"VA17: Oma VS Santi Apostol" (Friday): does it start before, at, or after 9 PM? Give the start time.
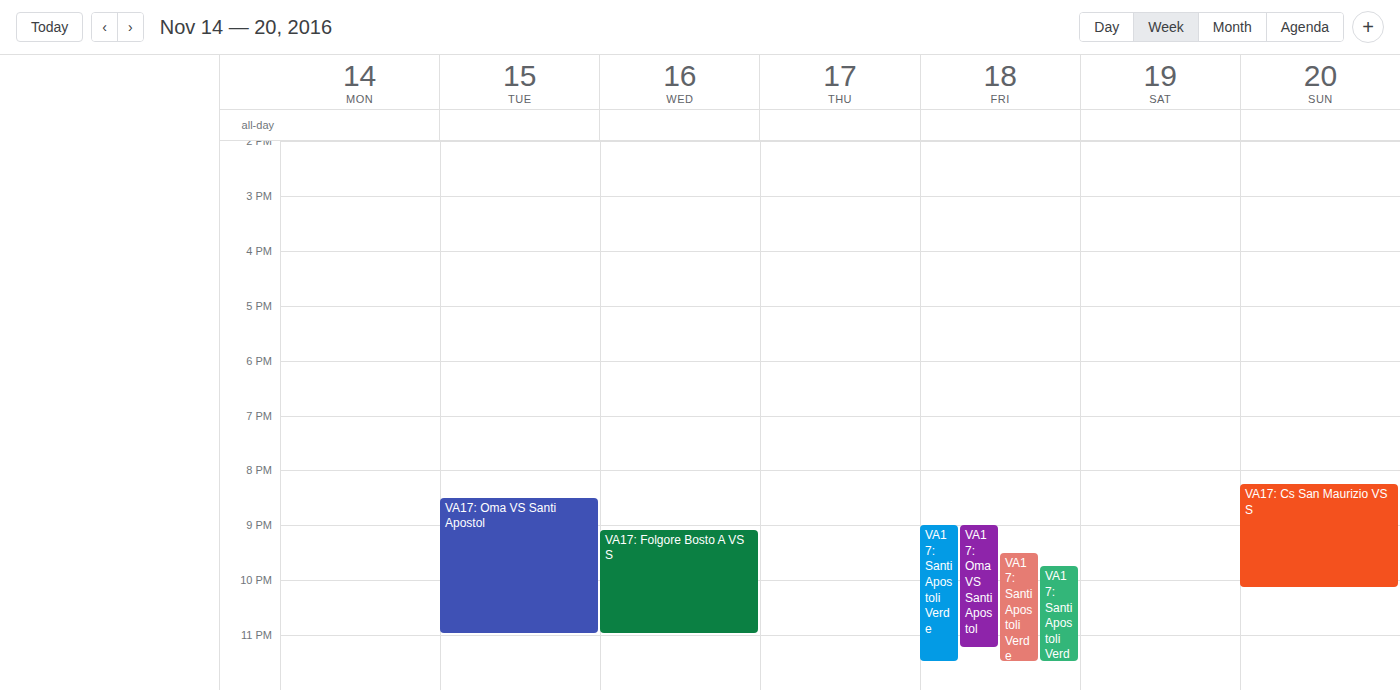
9:00 PM -- exactly at 9 PM, on the 9 PM line.